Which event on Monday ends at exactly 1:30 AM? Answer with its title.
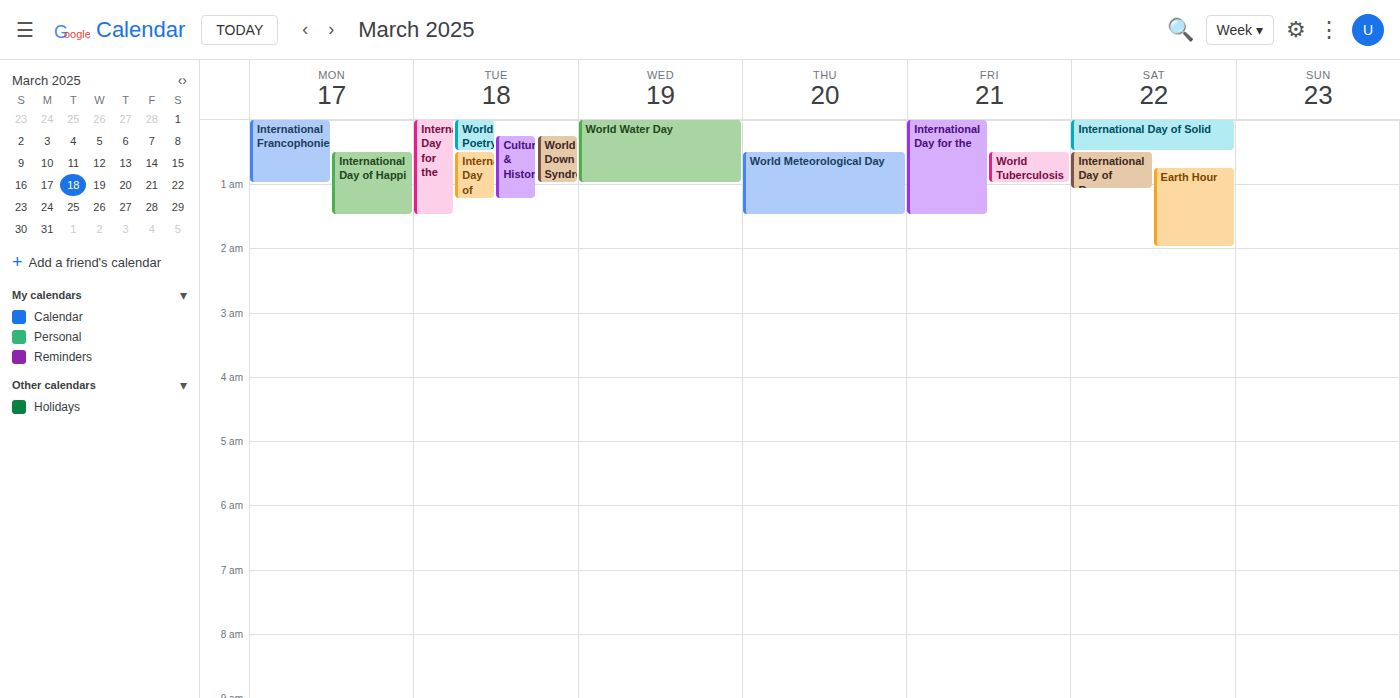
"International Day of Happi"